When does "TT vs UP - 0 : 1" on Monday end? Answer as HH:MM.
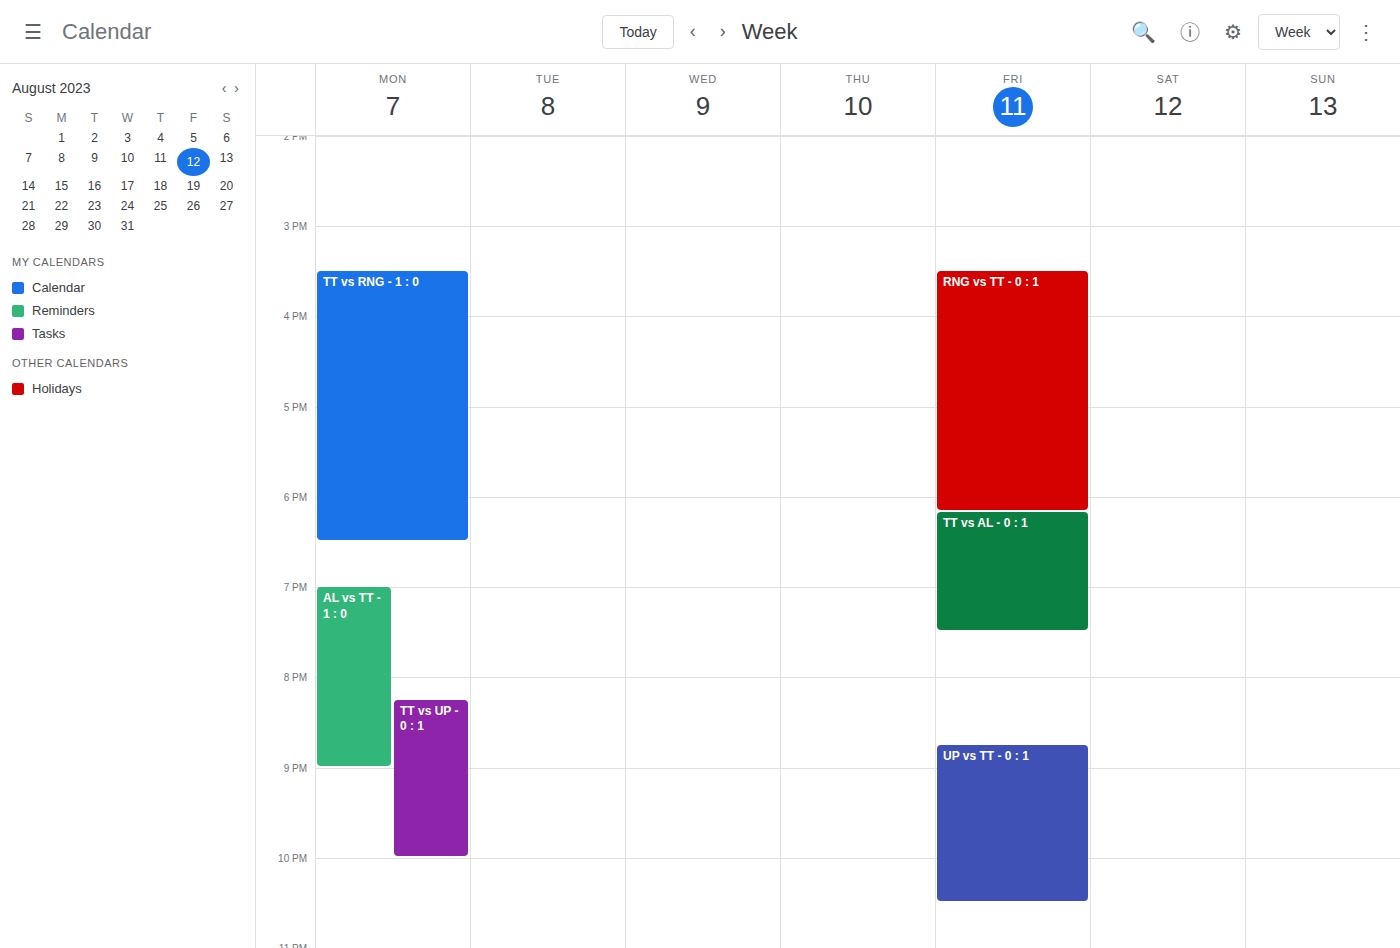
22:00